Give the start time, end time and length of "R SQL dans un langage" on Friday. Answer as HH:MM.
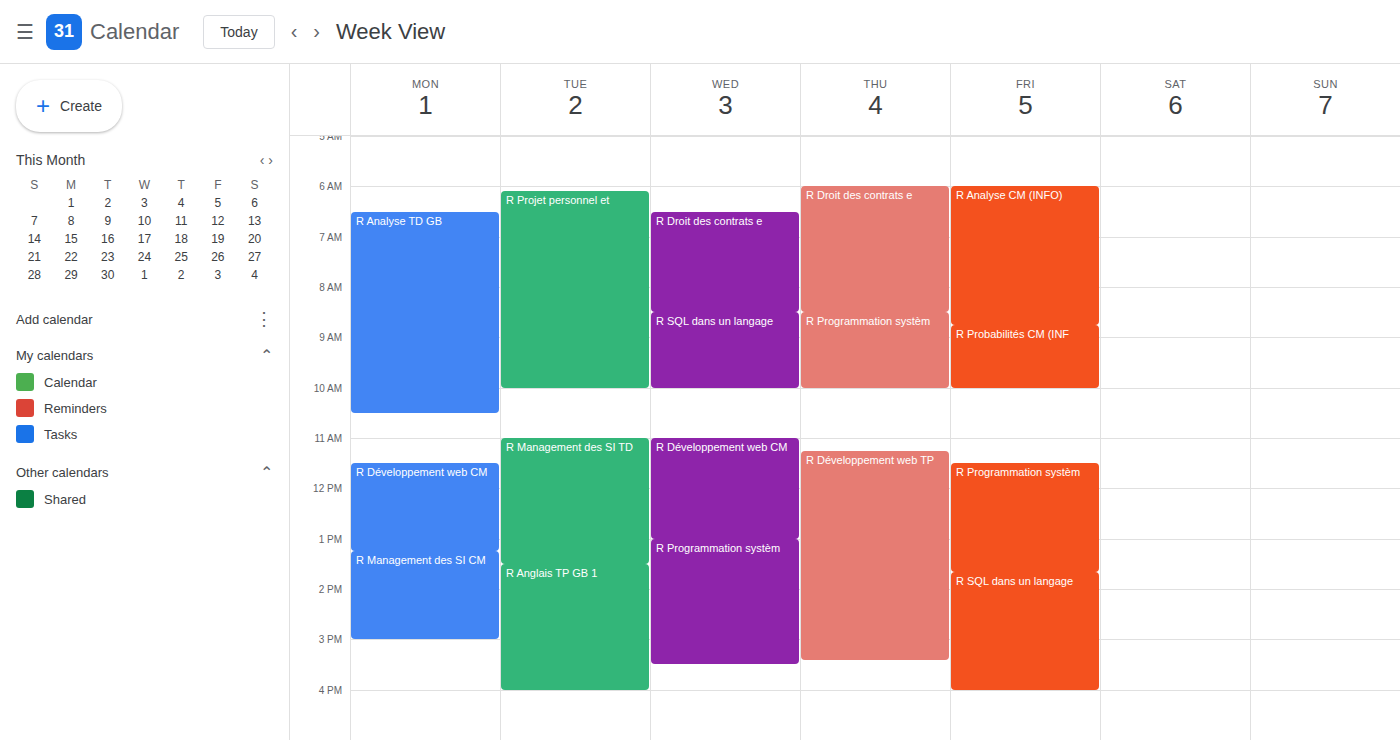
13:40 to 16:00, 2 hours 20 minutes